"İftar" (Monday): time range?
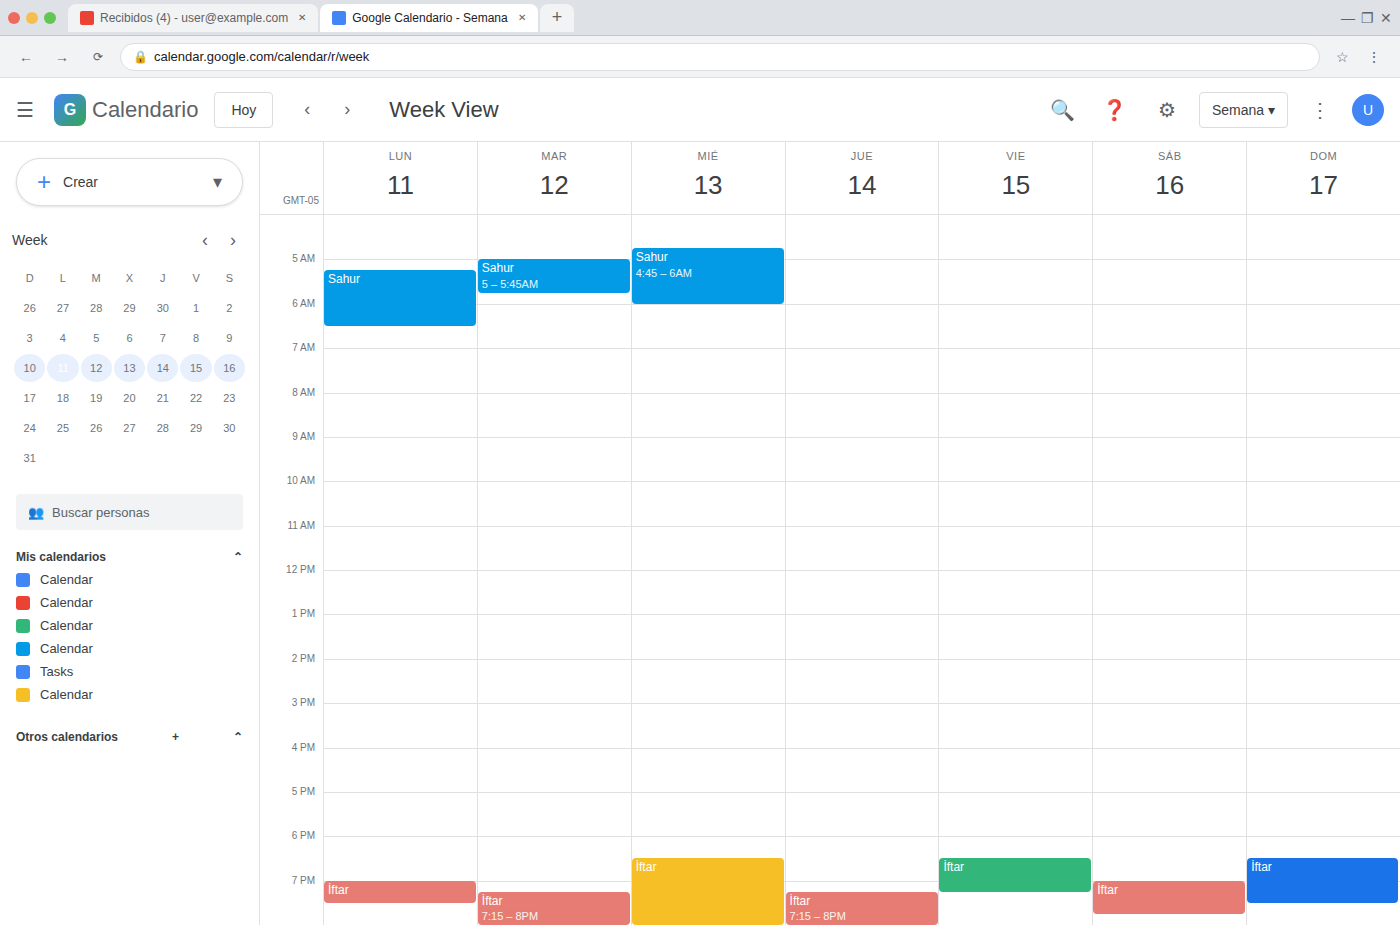
7:00 PM to 7:30 PM